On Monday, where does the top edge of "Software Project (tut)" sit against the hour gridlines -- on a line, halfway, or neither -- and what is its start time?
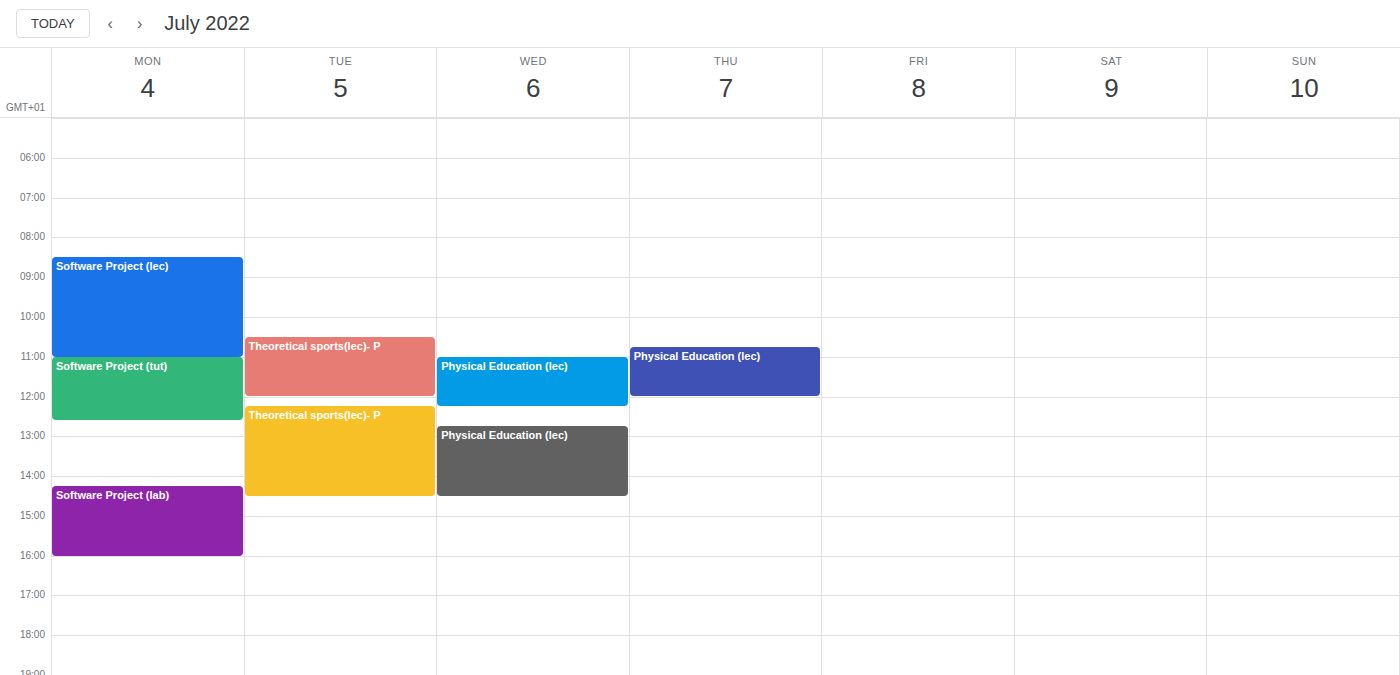
11:00 AM -- exactly on the 11 AM line.